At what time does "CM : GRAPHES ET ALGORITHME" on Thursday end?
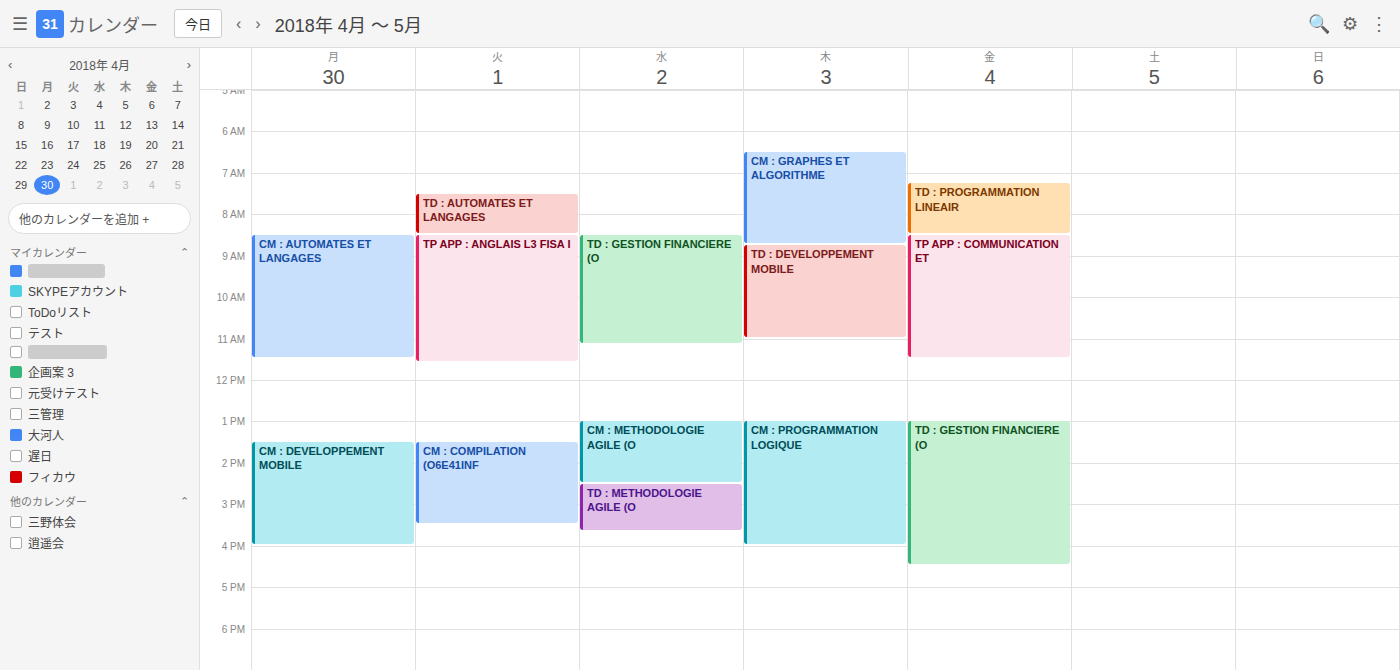
8:45 AM